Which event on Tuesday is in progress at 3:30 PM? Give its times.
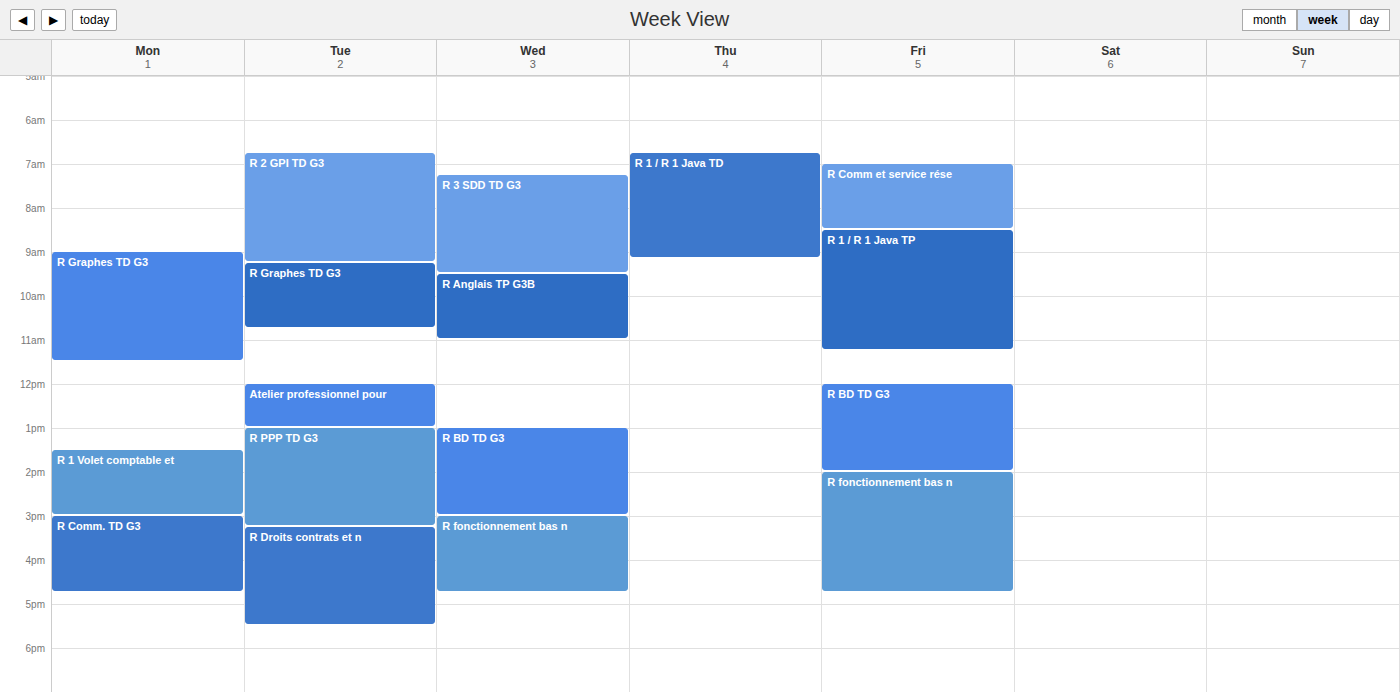
"R Droits contrats et n", 3:15 PM to 5:30 PM